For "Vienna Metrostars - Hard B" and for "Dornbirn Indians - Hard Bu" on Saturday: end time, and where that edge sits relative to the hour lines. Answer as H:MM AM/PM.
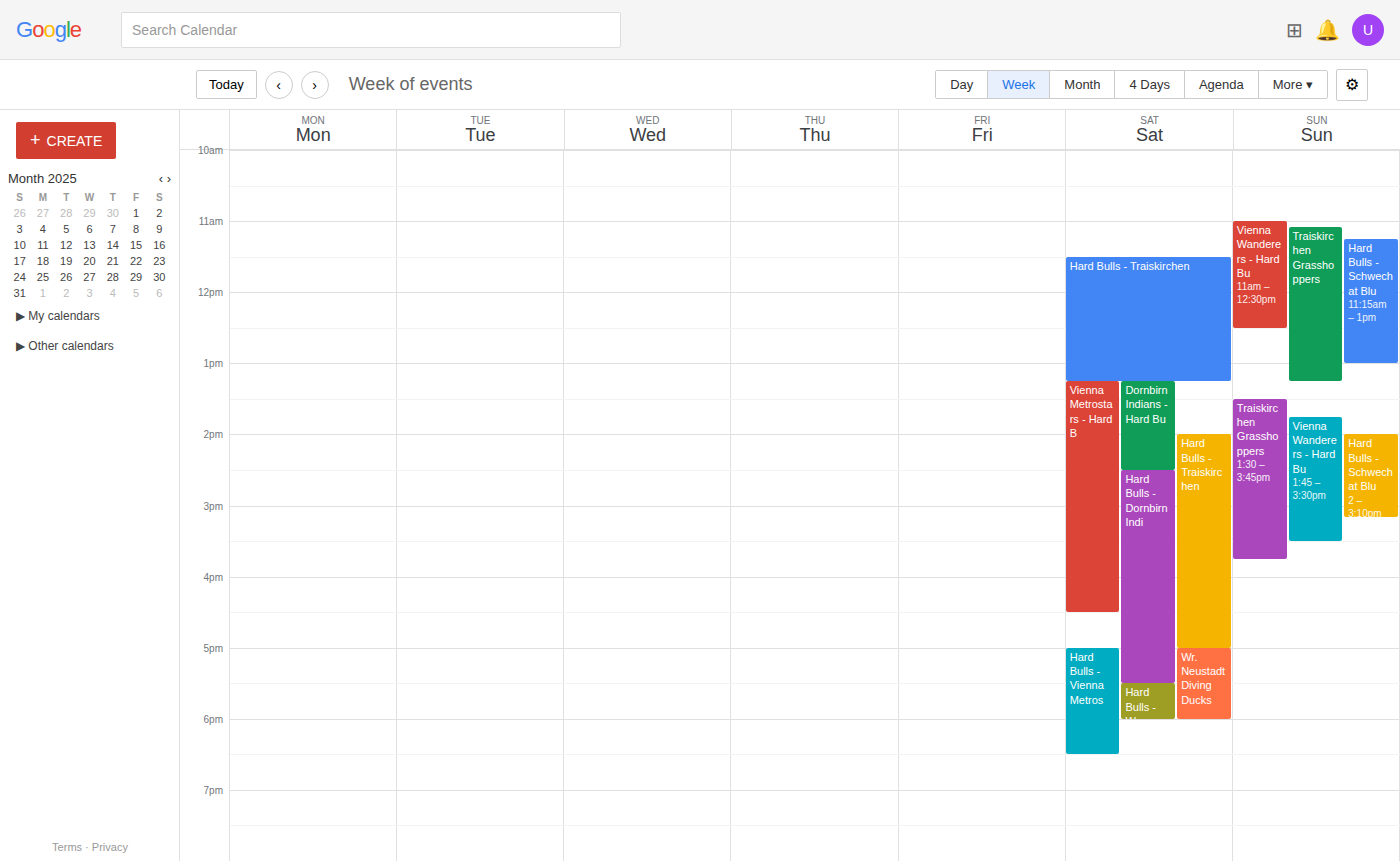
"Vienna Metrostars - Hard B": 4:30 PM, halfway between the 4 PM and 5 PM lines. "Dornbirn Indians - Hard Bu": 2:30 PM, halfway between the 2 PM and 3 PM lines.